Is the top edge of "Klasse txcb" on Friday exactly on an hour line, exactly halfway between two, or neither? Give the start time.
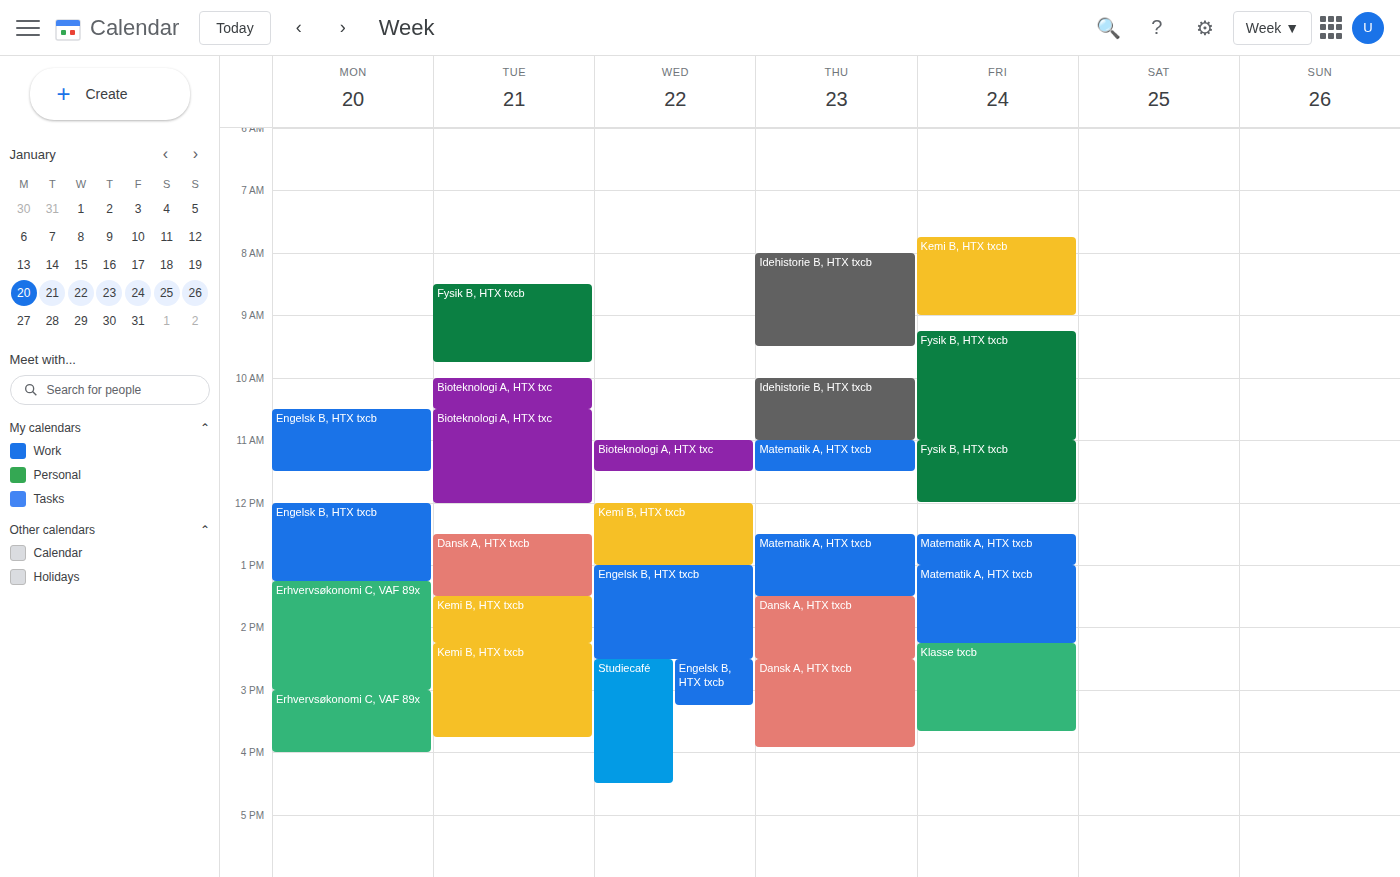
14:15 -- neither: a quarter of the way from the 14:00 line to the 15:00 line.